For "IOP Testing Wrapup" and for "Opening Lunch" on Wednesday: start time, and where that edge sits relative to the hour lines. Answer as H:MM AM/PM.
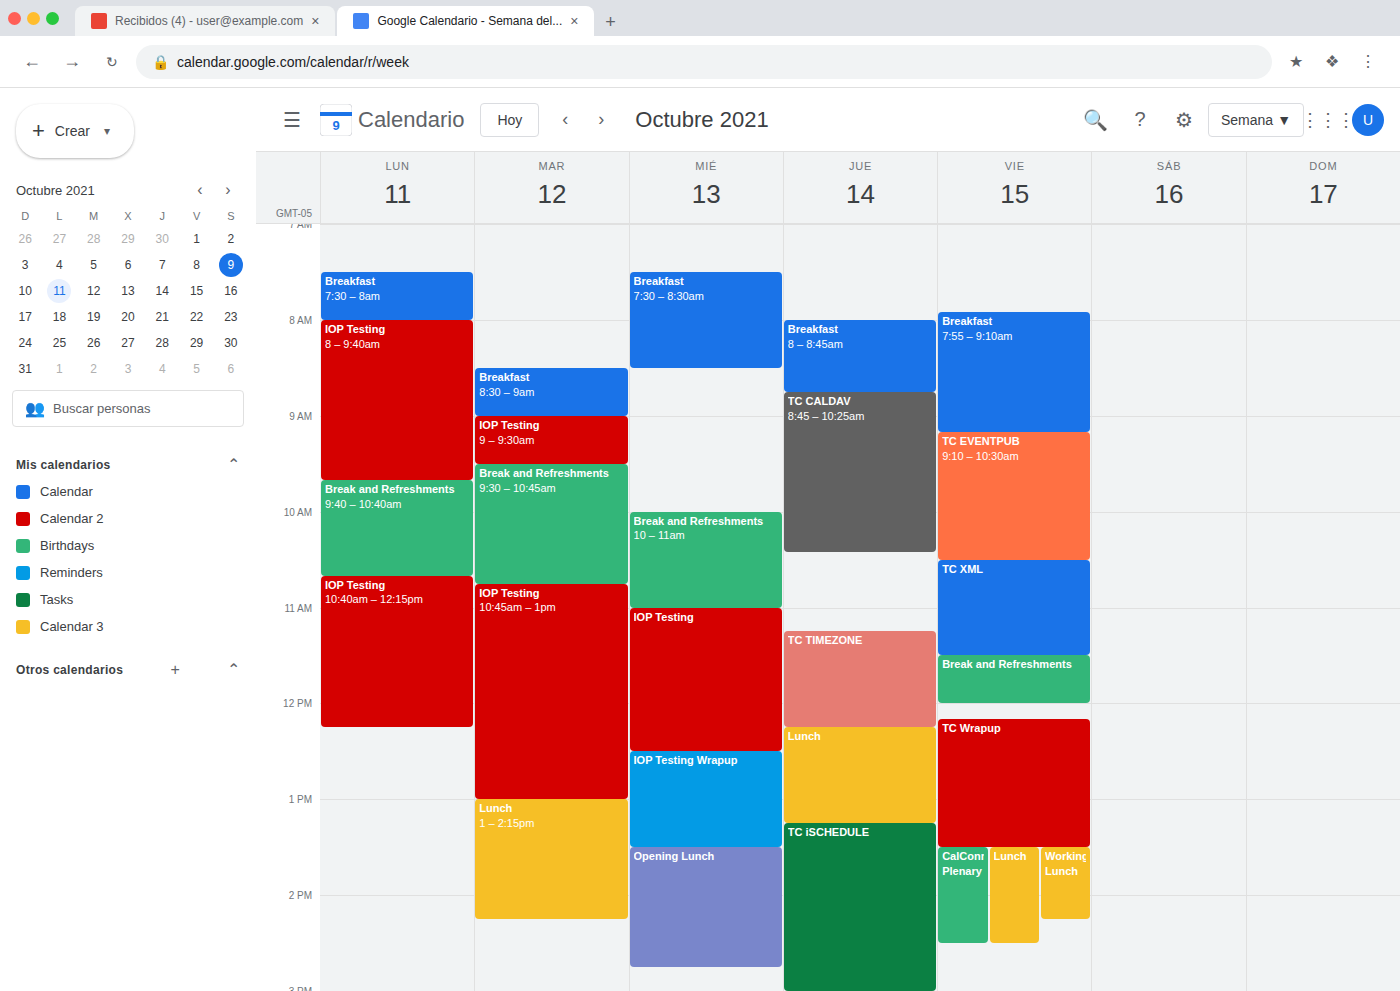
"IOP Testing Wrapup": 12:30 PM, halfway between the 12 PM and 1 PM lines. "Opening Lunch": 1:30 PM, halfway between the 1 PM and 2 PM lines.